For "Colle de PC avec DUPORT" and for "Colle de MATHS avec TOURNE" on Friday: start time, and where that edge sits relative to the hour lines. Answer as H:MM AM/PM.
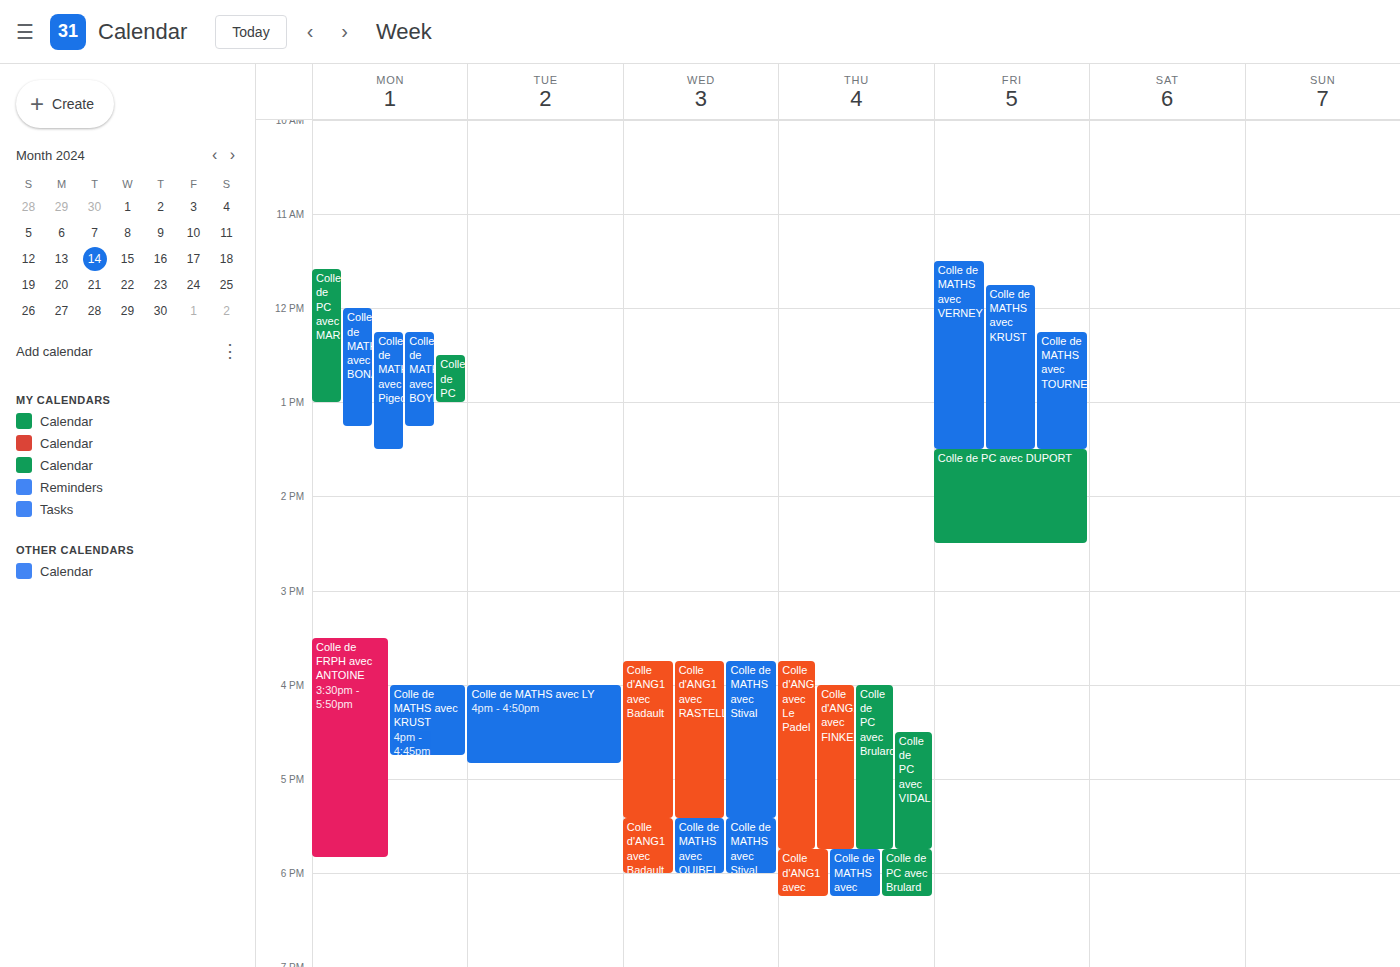
"Colle de PC avec DUPORT": 1:30 PM, halfway between the 1 PM and 2 PM lines. "Colle de MATHS avec TOURNE": 12:15 PM, neither: a quarter of the way from the 12 PM line to the 1 PM line.